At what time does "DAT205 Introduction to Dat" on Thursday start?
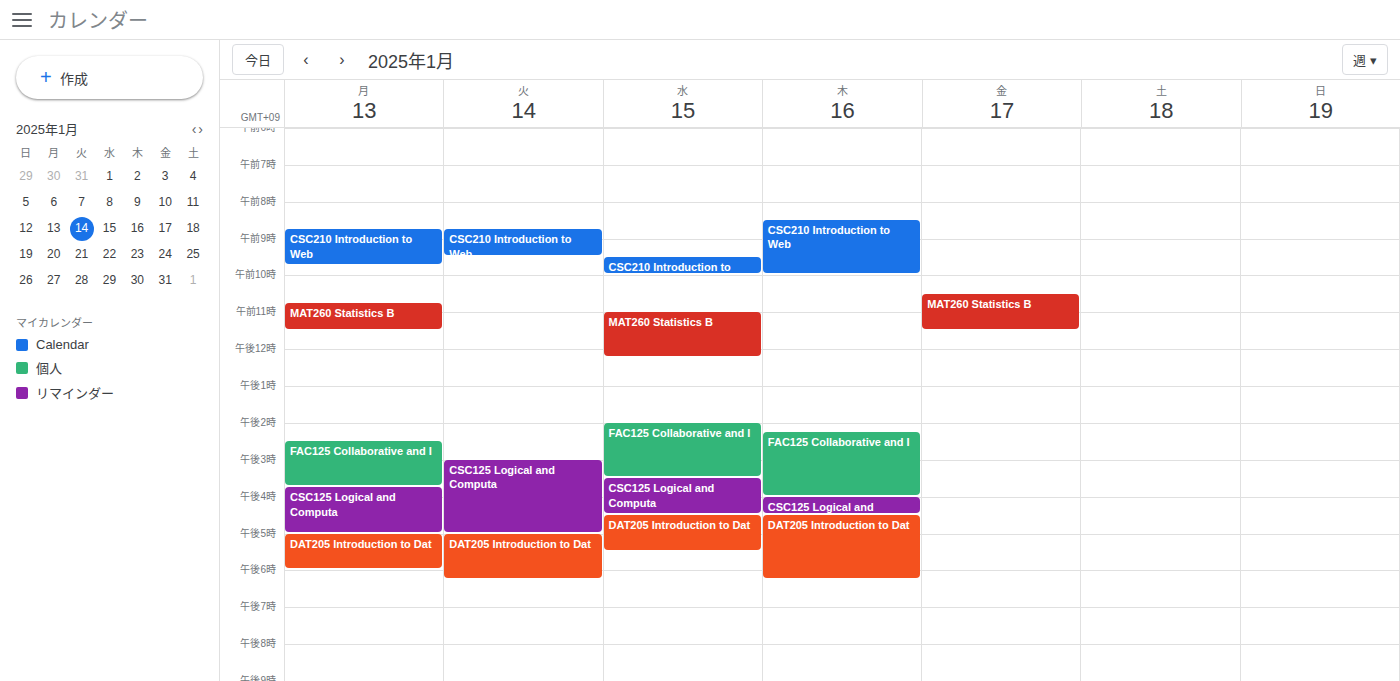
4:30 PM